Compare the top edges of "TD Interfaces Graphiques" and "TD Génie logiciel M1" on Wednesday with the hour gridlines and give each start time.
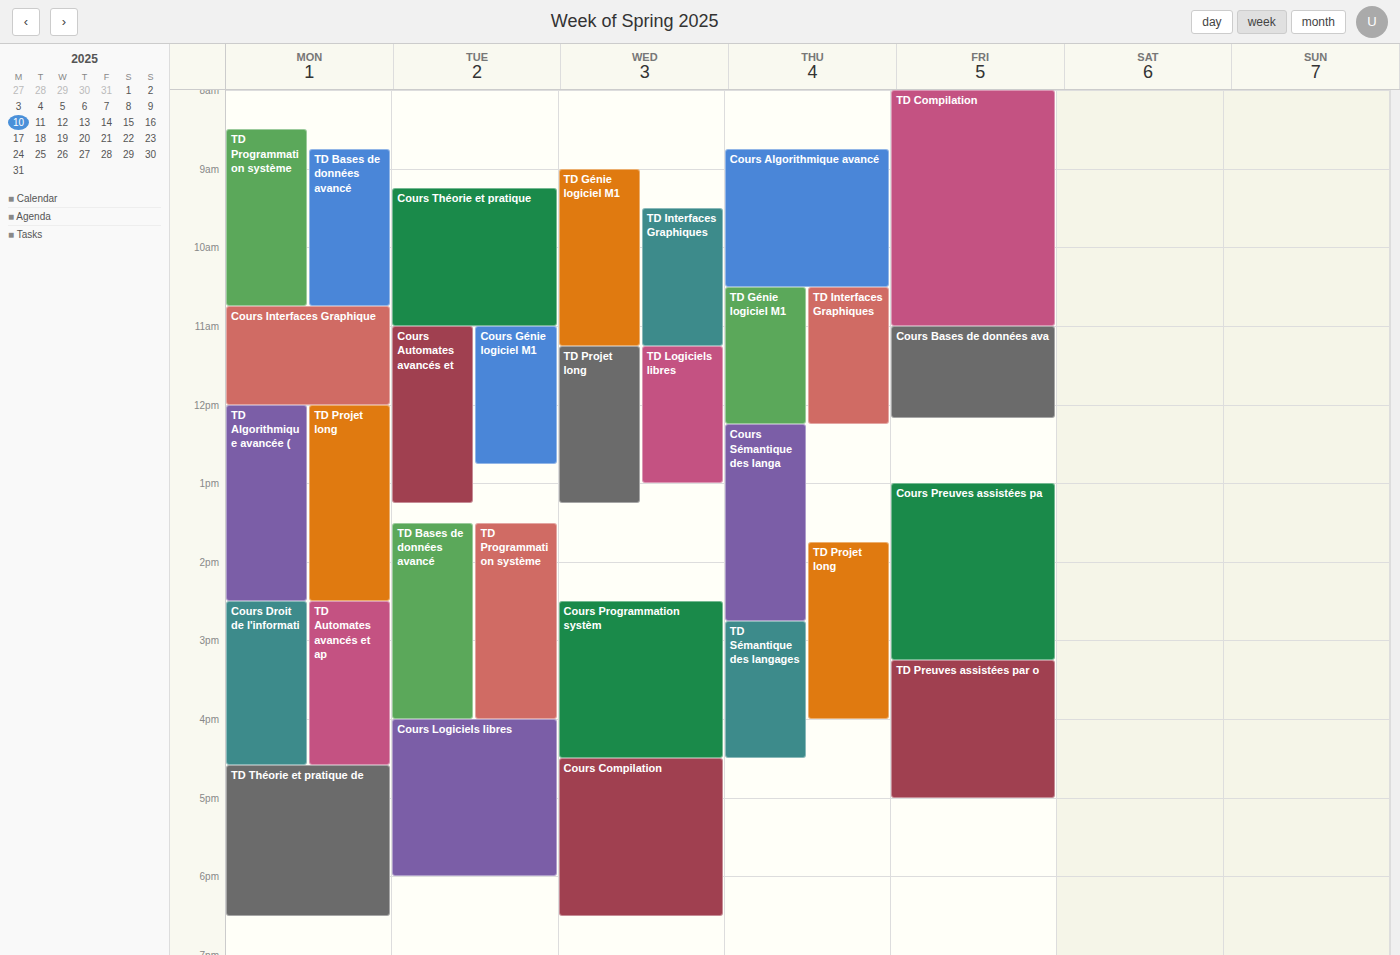
"TD Interfaces Graphiques": 9:30 AM, halfway between the 9 AM and 10 AM lines. "TD Génie logiciel M1": 9:00 AM, exactly on the 9 AM line.